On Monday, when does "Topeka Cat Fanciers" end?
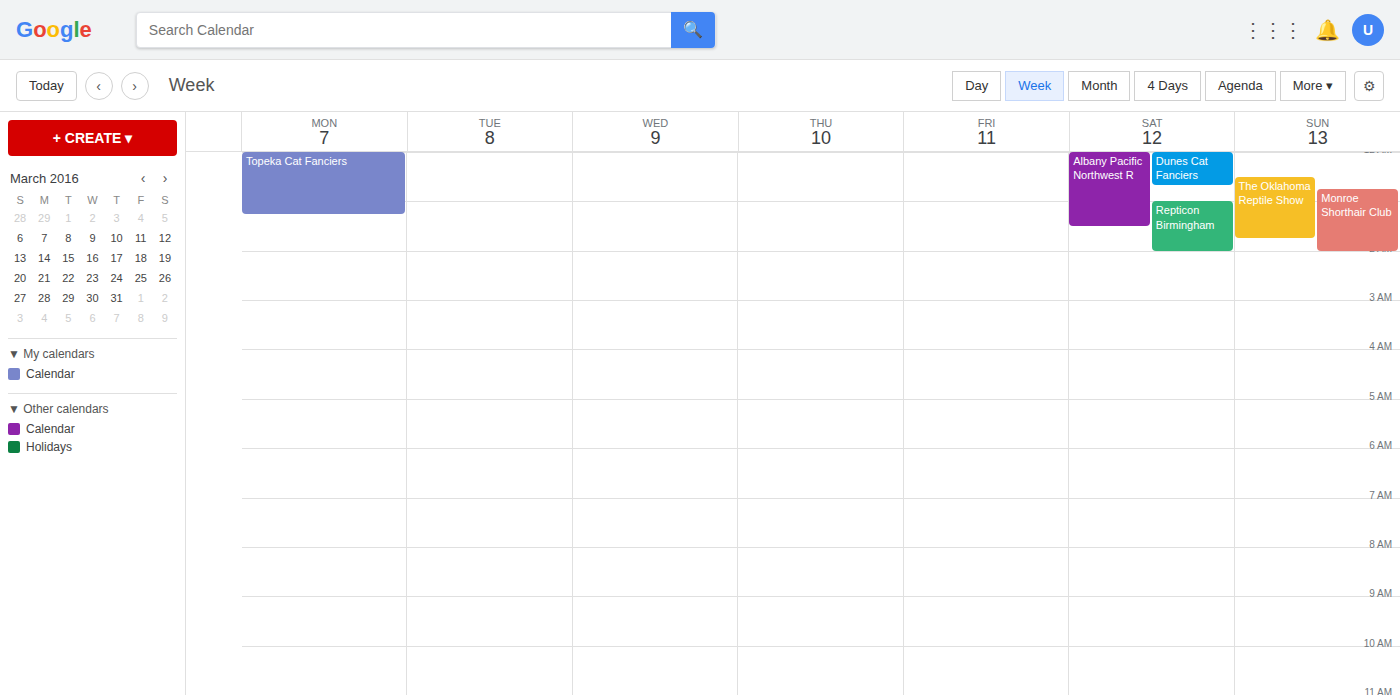
1:15 AM